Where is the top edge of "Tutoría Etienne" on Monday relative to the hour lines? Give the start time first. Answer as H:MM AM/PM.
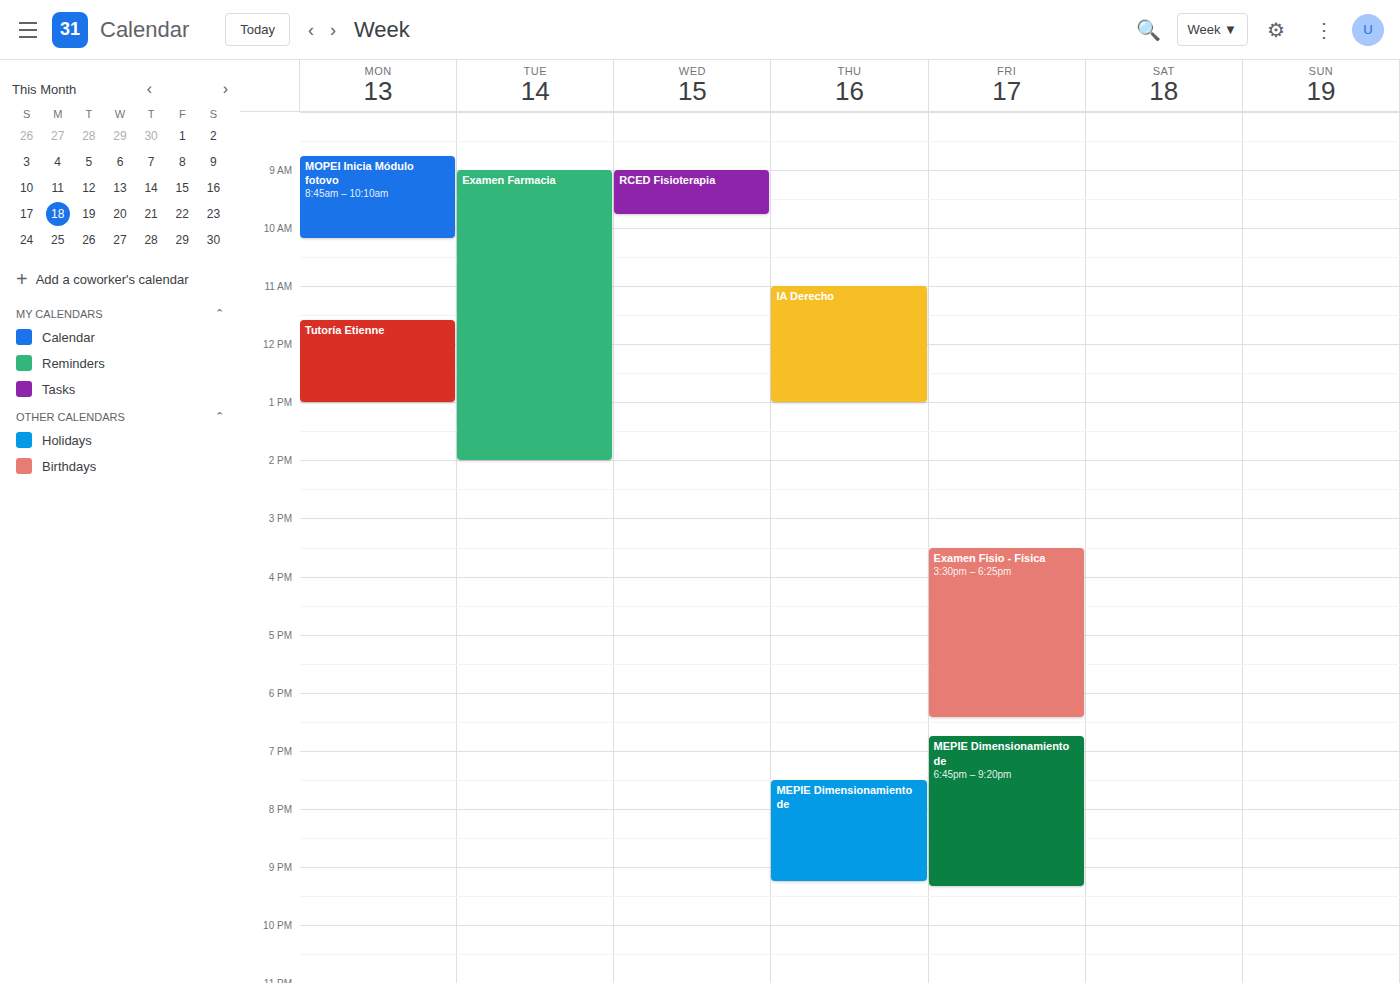
11:35 AM -- neither: 35 minutes below the 11 AM line and 25 minutes above the 12 PM line.